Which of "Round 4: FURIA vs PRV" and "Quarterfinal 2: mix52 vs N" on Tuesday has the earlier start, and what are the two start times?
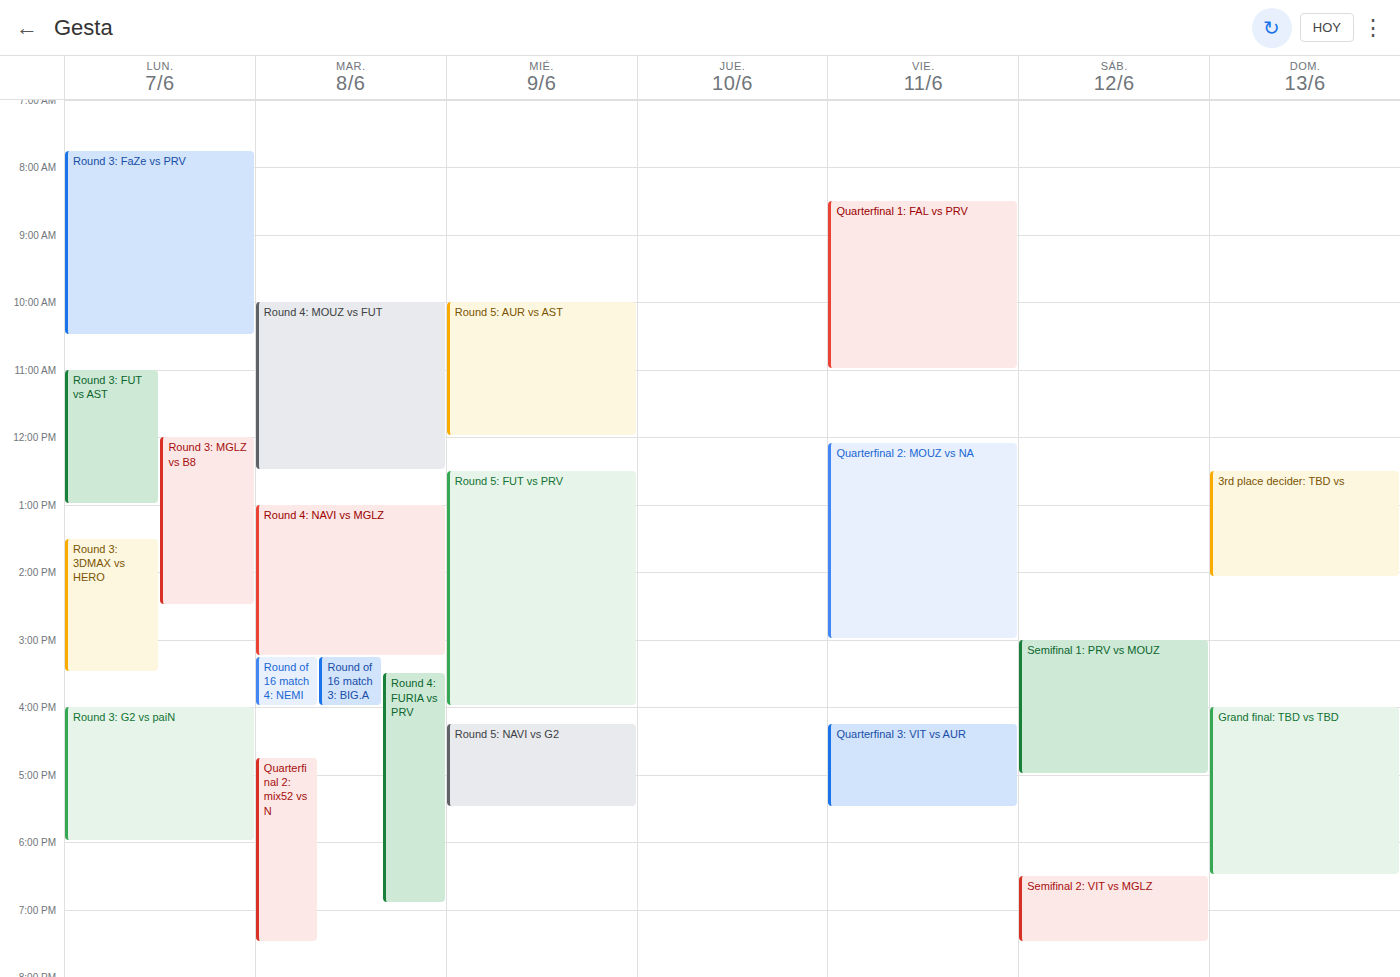
"Round 4: FURIA vs PRV" 3:30 PM; "Quarterfinal 2: mix52 vs N" 4:45 PM.